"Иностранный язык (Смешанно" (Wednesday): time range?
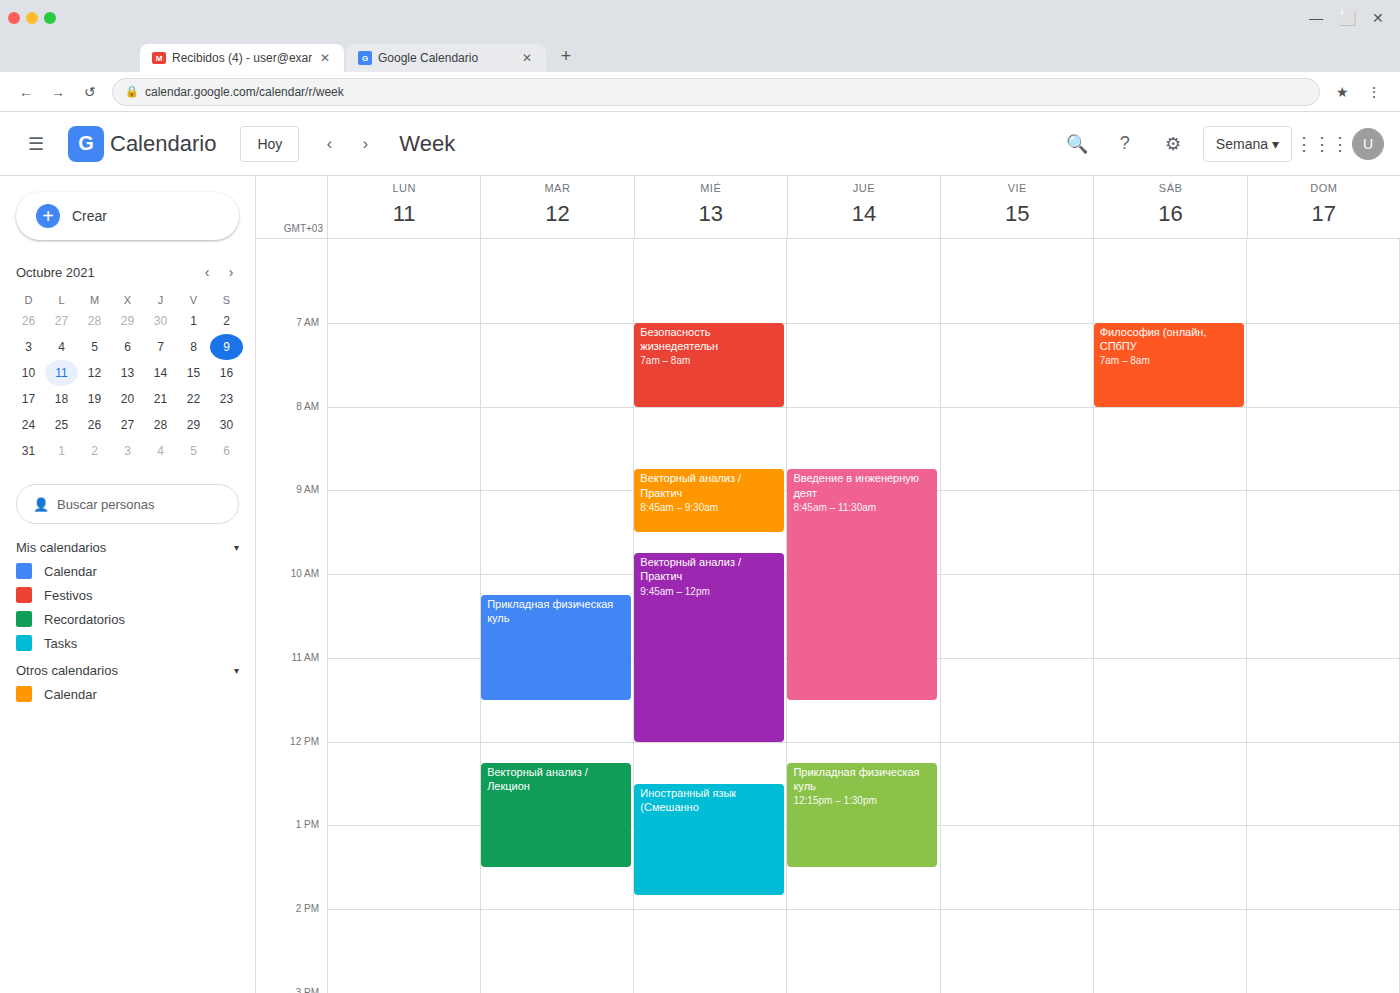
12:30 PM to 1:50 PM